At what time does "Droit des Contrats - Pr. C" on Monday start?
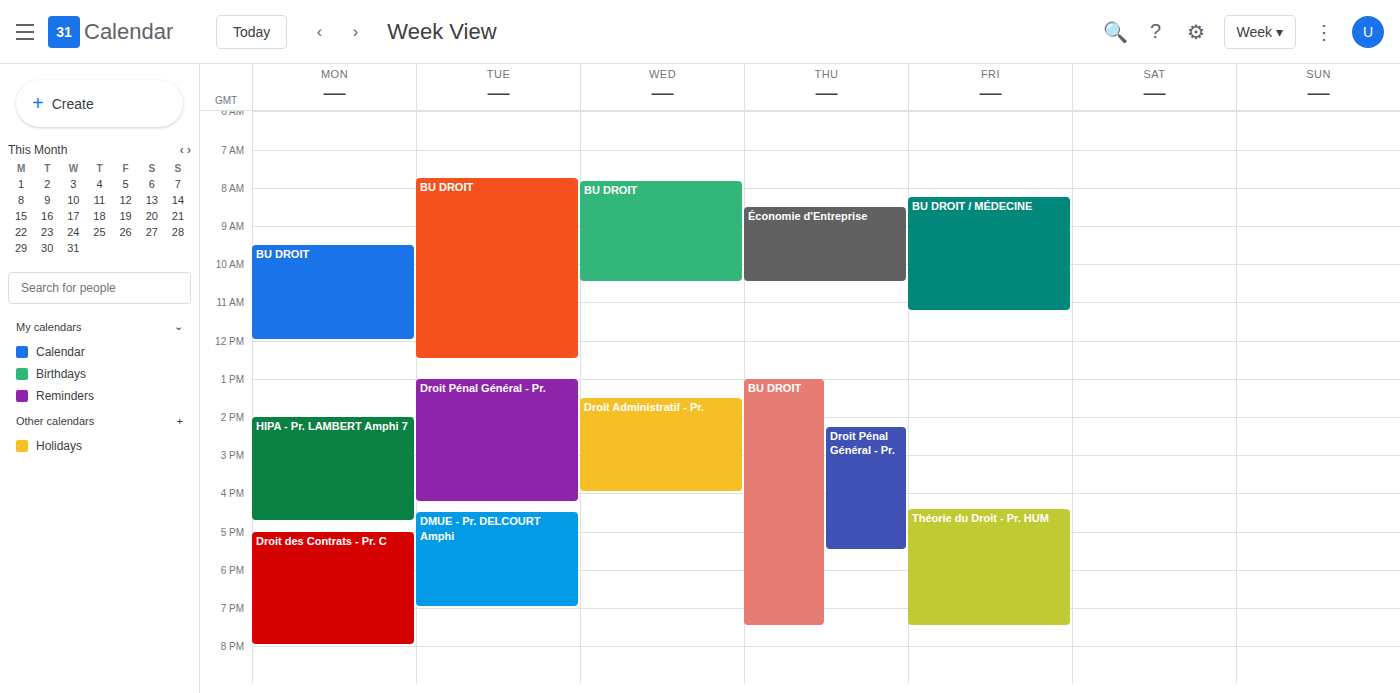
5:00 PM